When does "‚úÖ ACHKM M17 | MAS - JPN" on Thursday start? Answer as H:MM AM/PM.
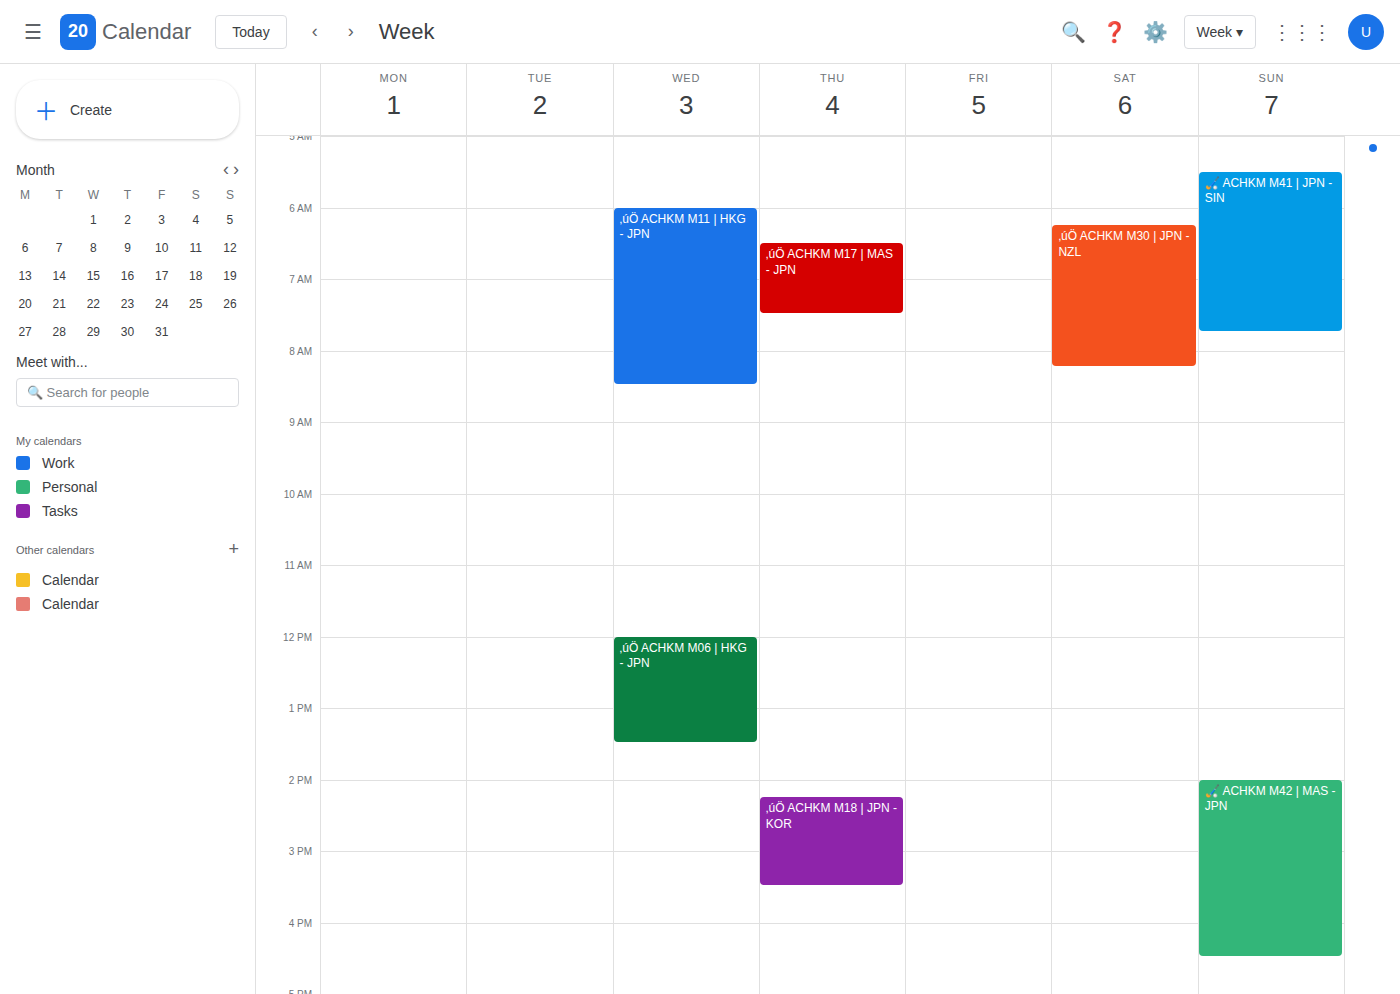
6:30 AM